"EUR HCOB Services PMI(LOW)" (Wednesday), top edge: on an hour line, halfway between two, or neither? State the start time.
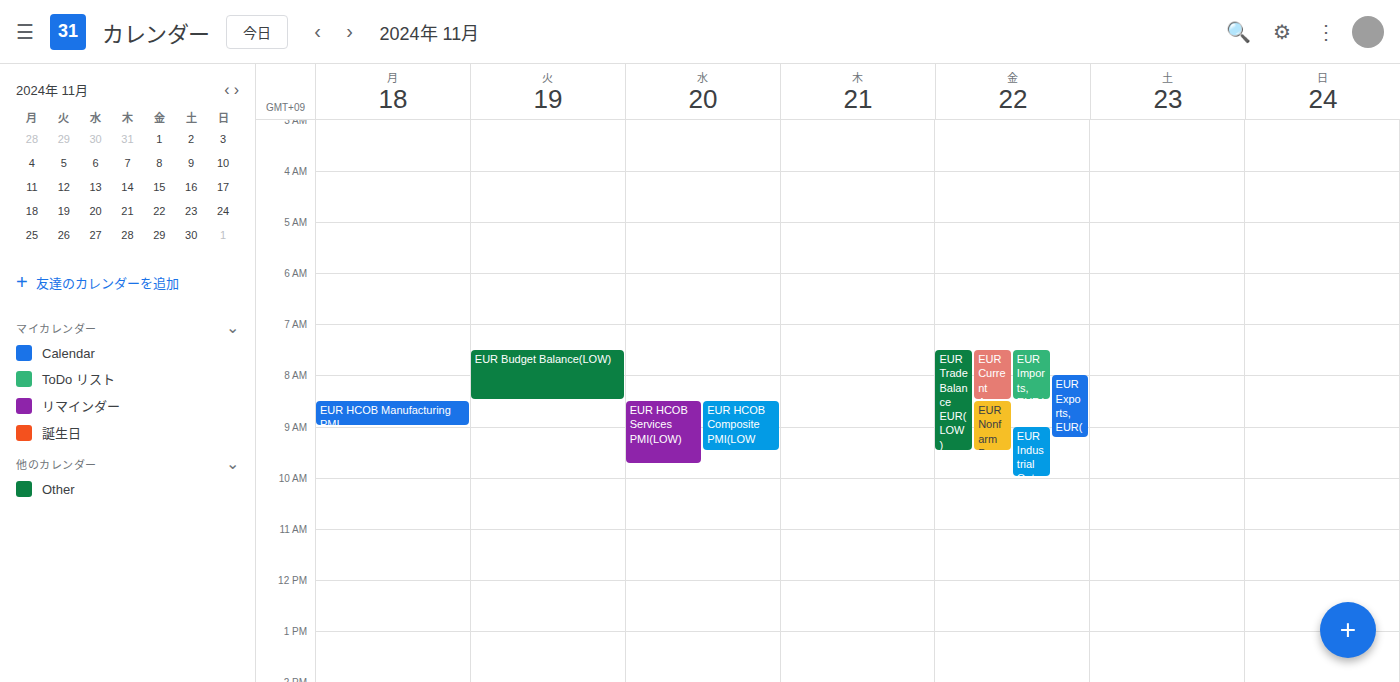
08:30 -- halfway between the 08:00 and 09:00 lines.